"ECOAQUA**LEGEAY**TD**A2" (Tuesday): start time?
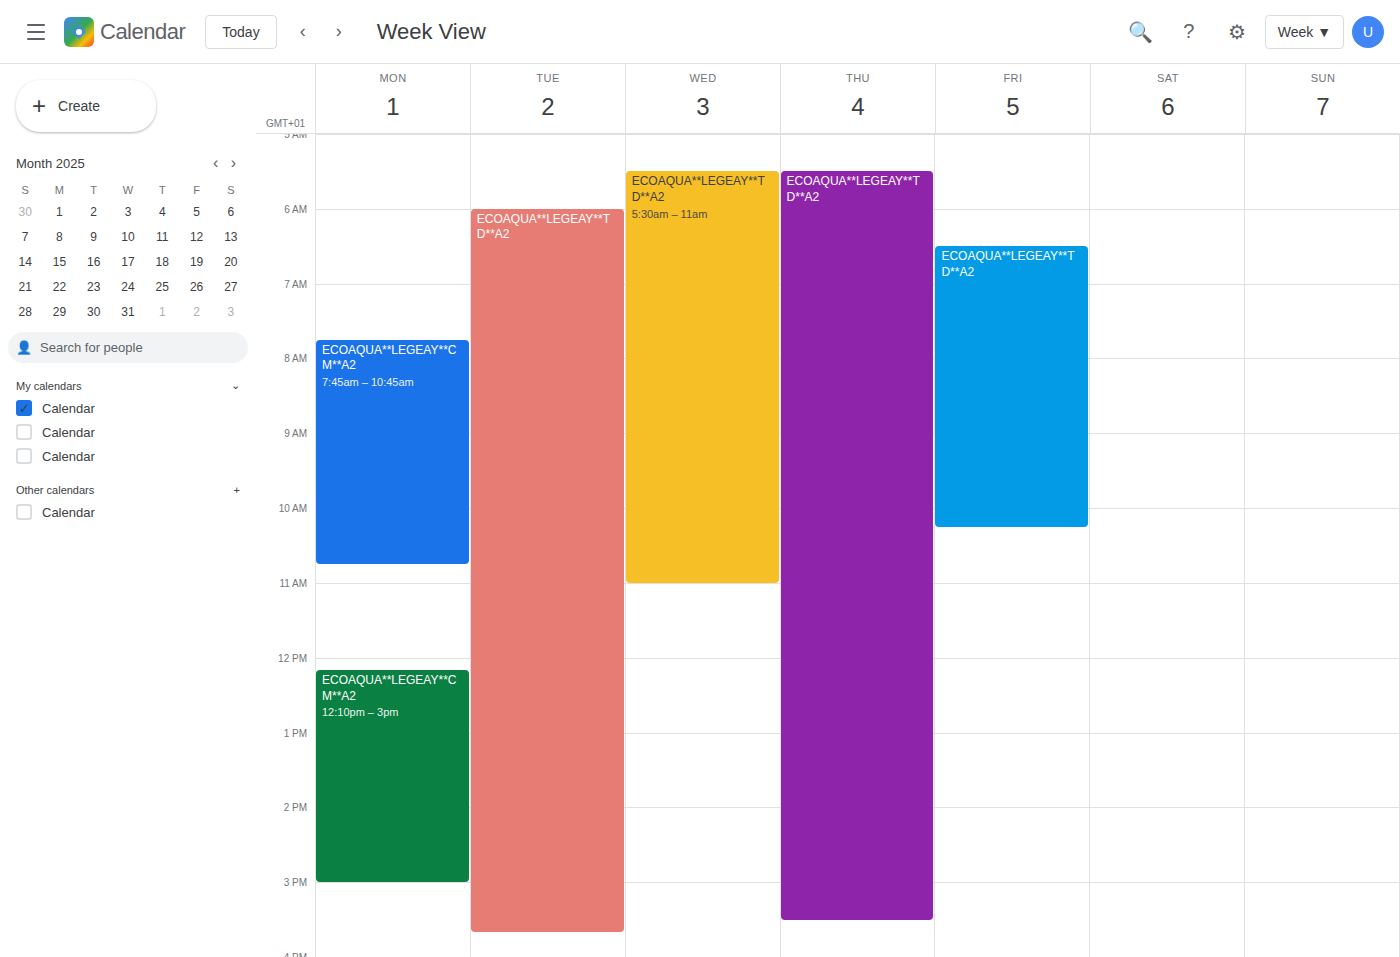
6:00 AM